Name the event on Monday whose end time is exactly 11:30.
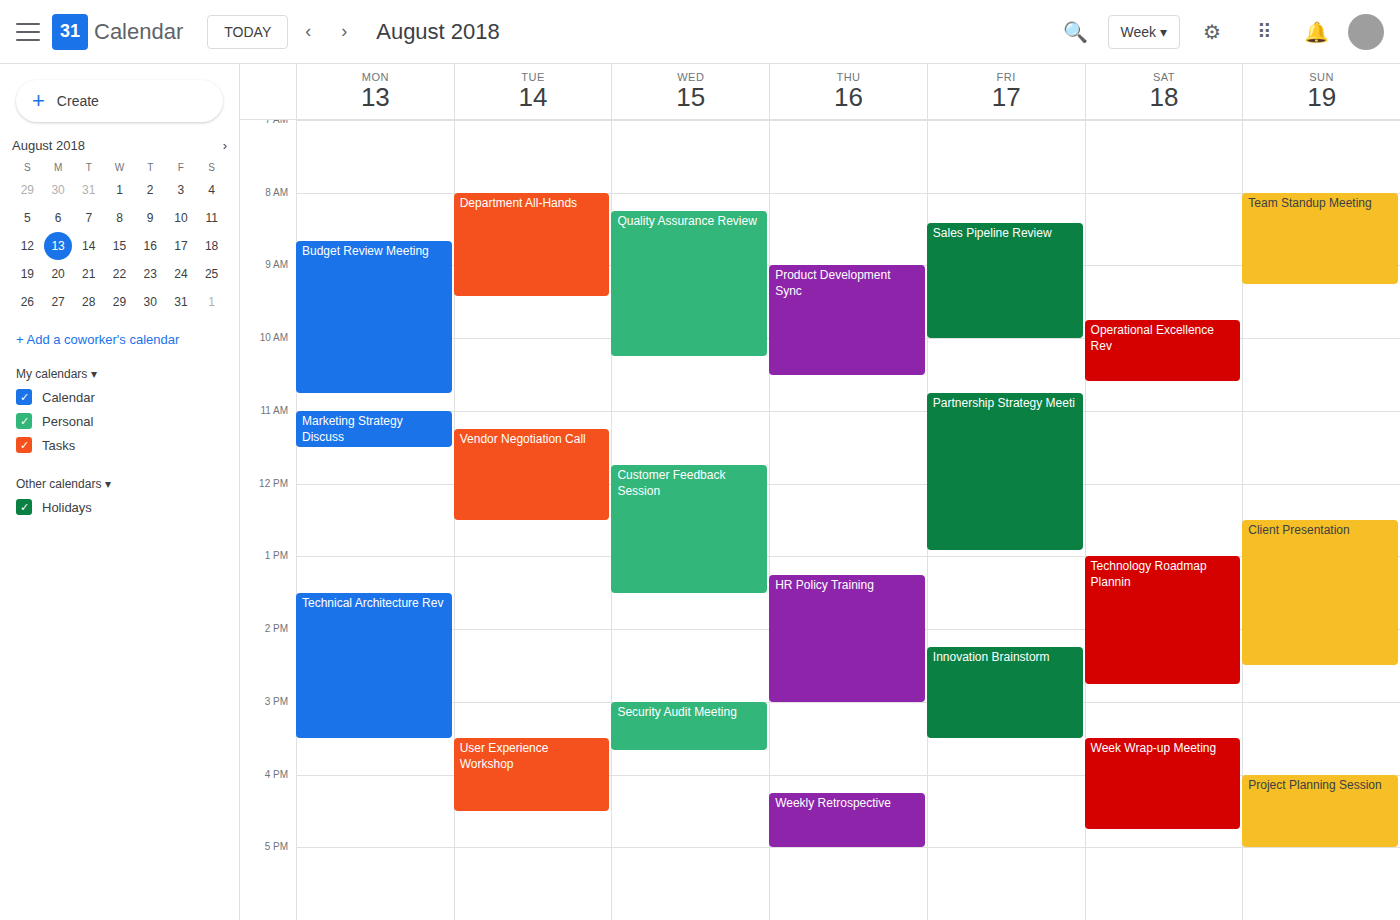
"Marketing Strategy Discuss"